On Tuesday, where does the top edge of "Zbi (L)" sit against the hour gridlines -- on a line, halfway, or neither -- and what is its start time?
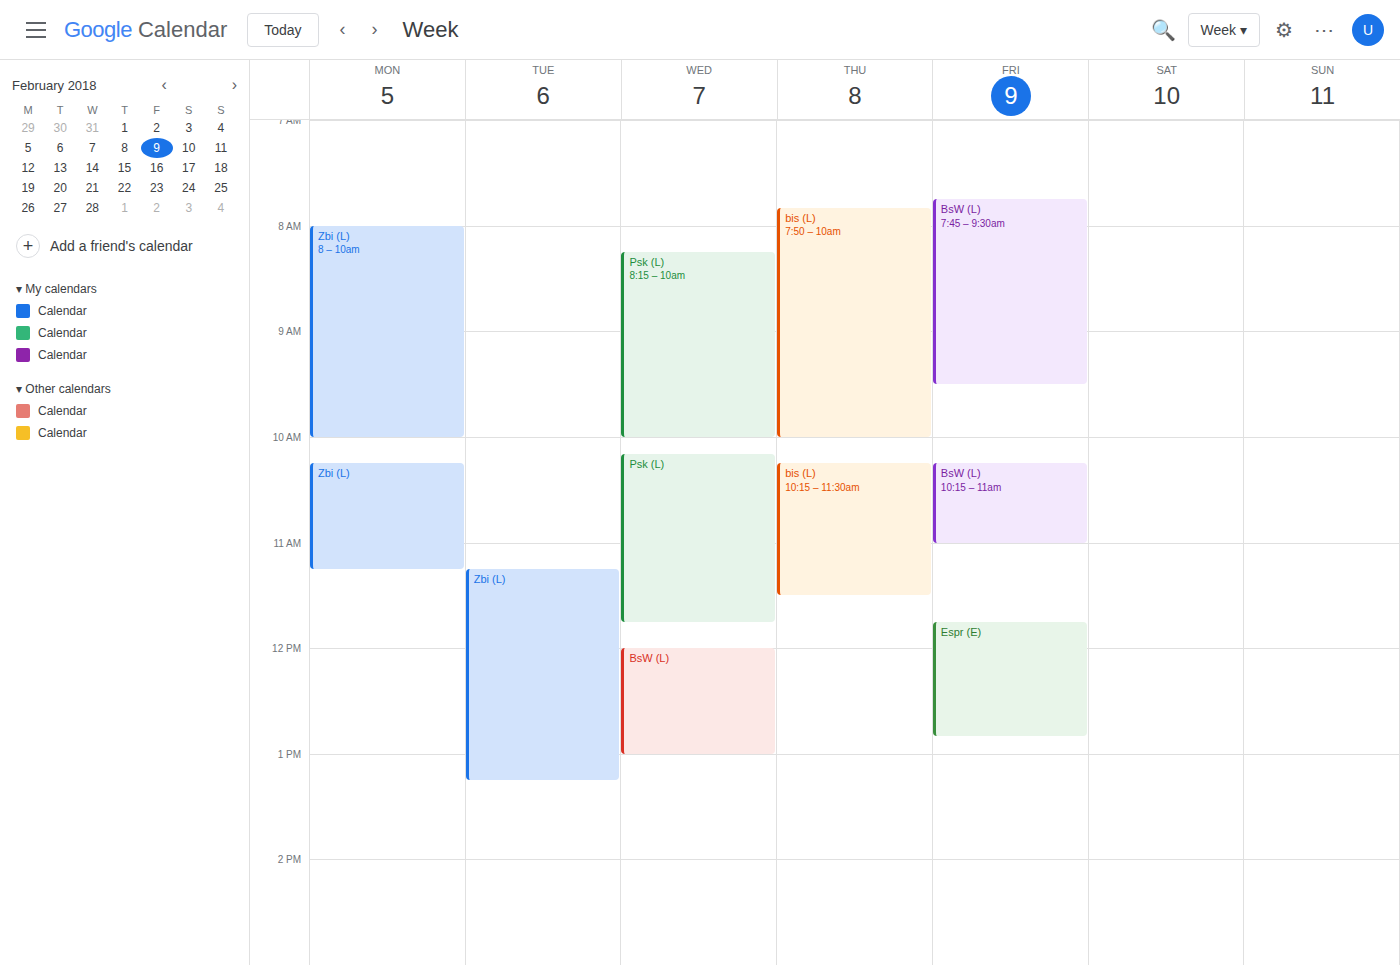
11:15 AM -- neither: a quarter of the way from the 11 AM line to the 12 PM line.